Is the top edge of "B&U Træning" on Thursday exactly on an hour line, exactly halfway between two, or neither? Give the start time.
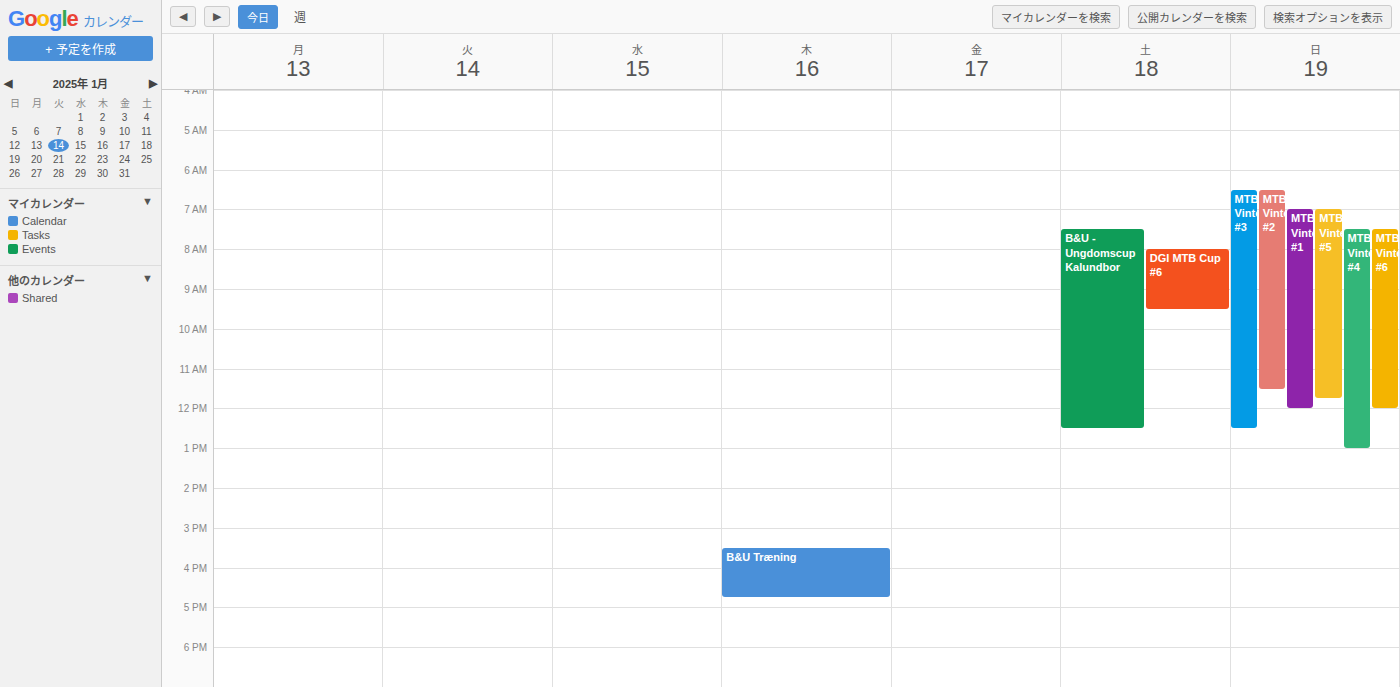
3:30 PM -- halfway between the 3 PM and 4 PM lines.